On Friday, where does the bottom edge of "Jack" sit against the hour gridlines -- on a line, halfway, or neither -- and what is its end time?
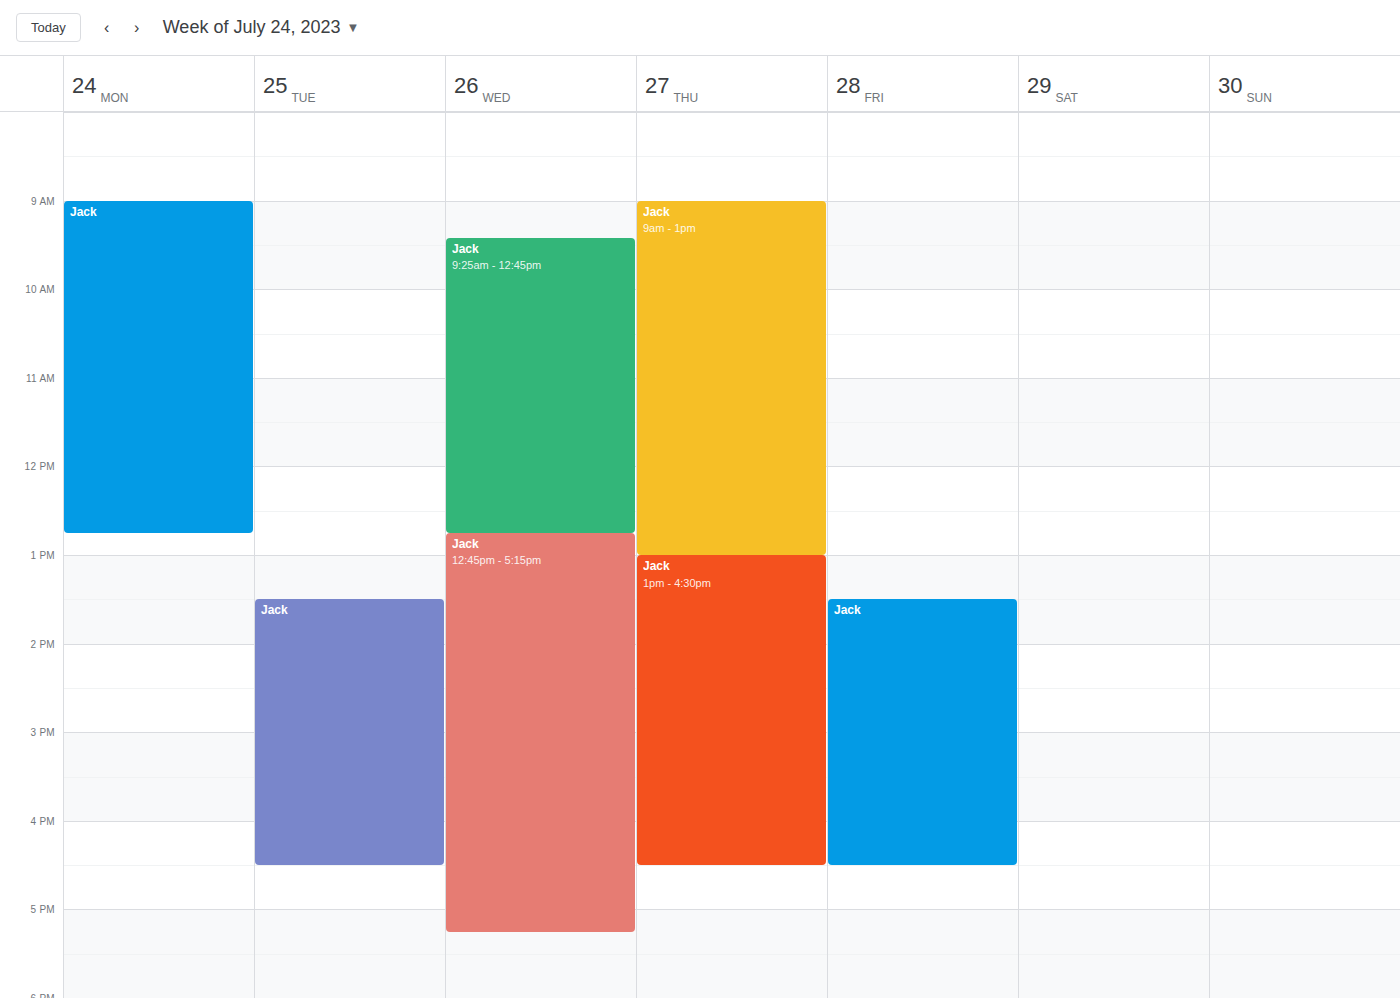
4:30 PM -- halfway between the 4 PM and 5 PM lines.